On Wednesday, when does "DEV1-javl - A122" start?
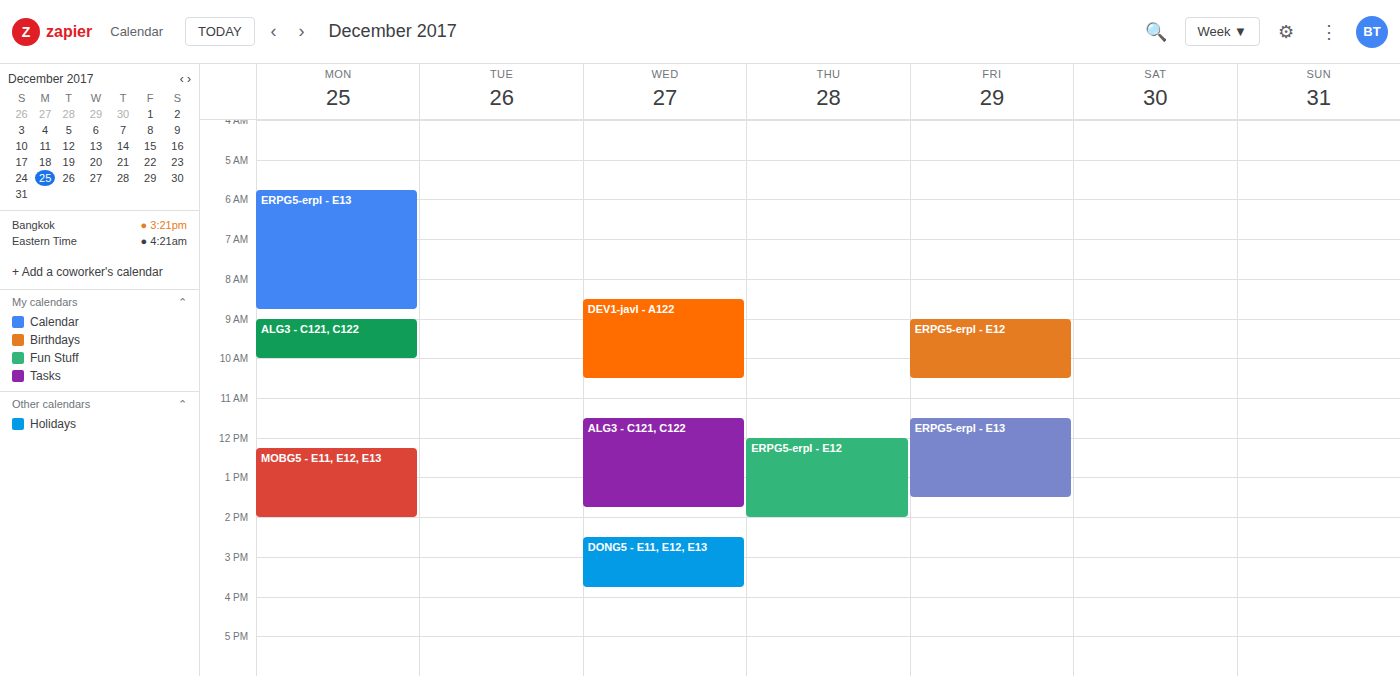
8:30 AM